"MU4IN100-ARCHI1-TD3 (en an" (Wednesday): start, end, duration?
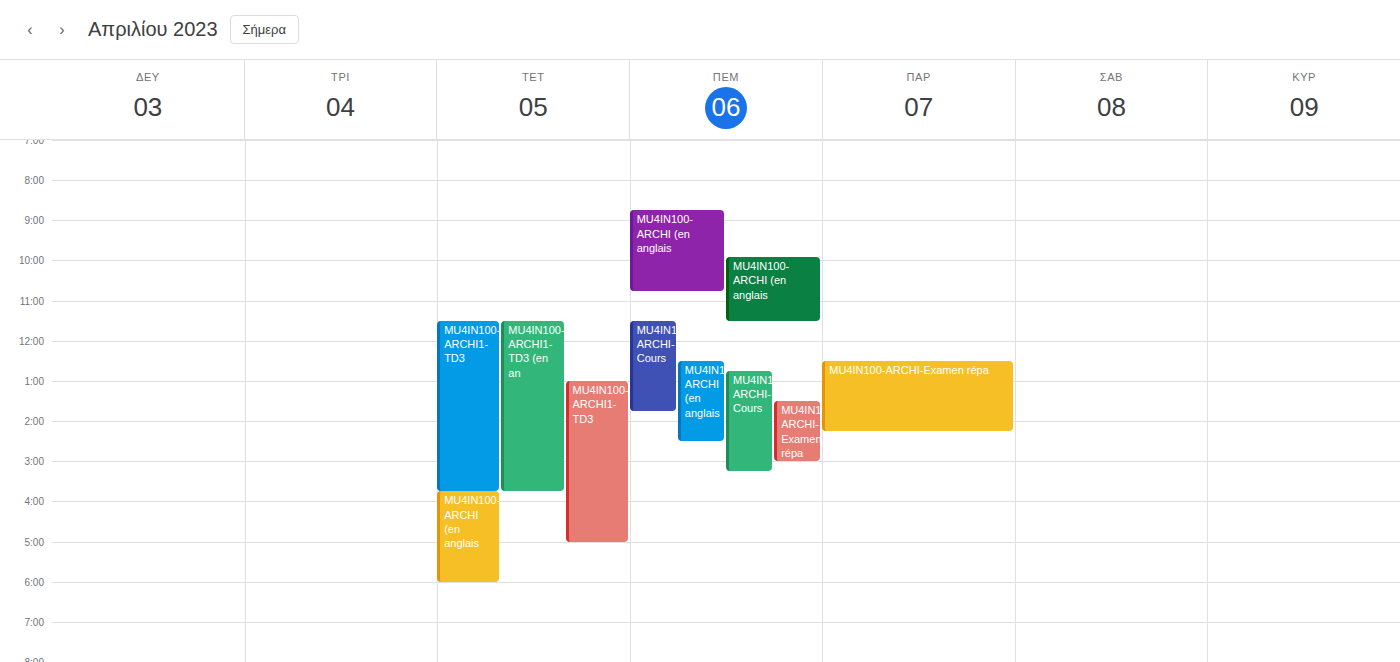
11:30 AM to 3:45 PM, 4 hours 15 minutes